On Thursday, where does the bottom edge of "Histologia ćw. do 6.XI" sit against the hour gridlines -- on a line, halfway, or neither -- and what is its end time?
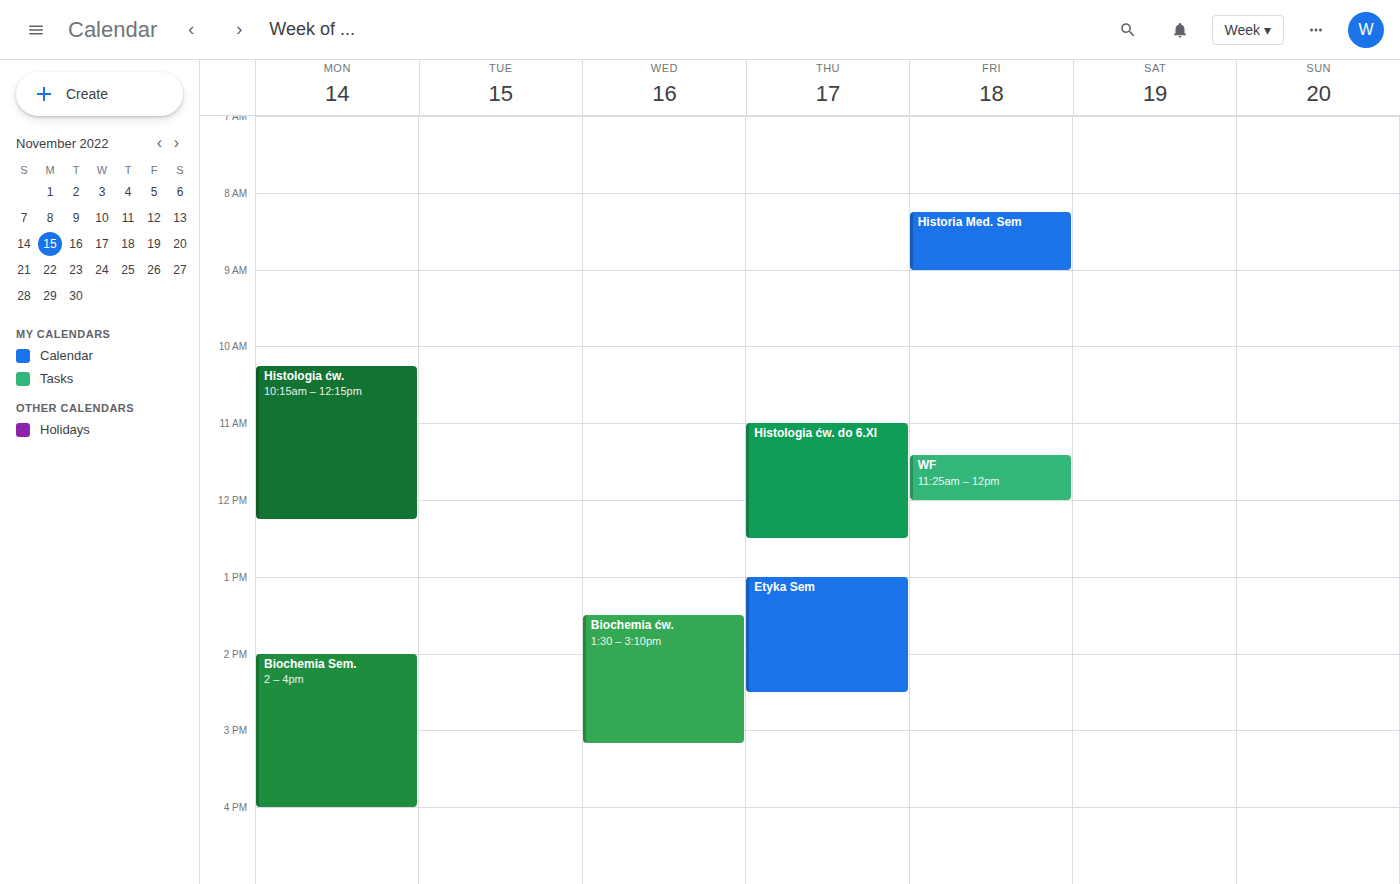
12:30 PM -- halfway between the 12 PM and 1 PM lines.